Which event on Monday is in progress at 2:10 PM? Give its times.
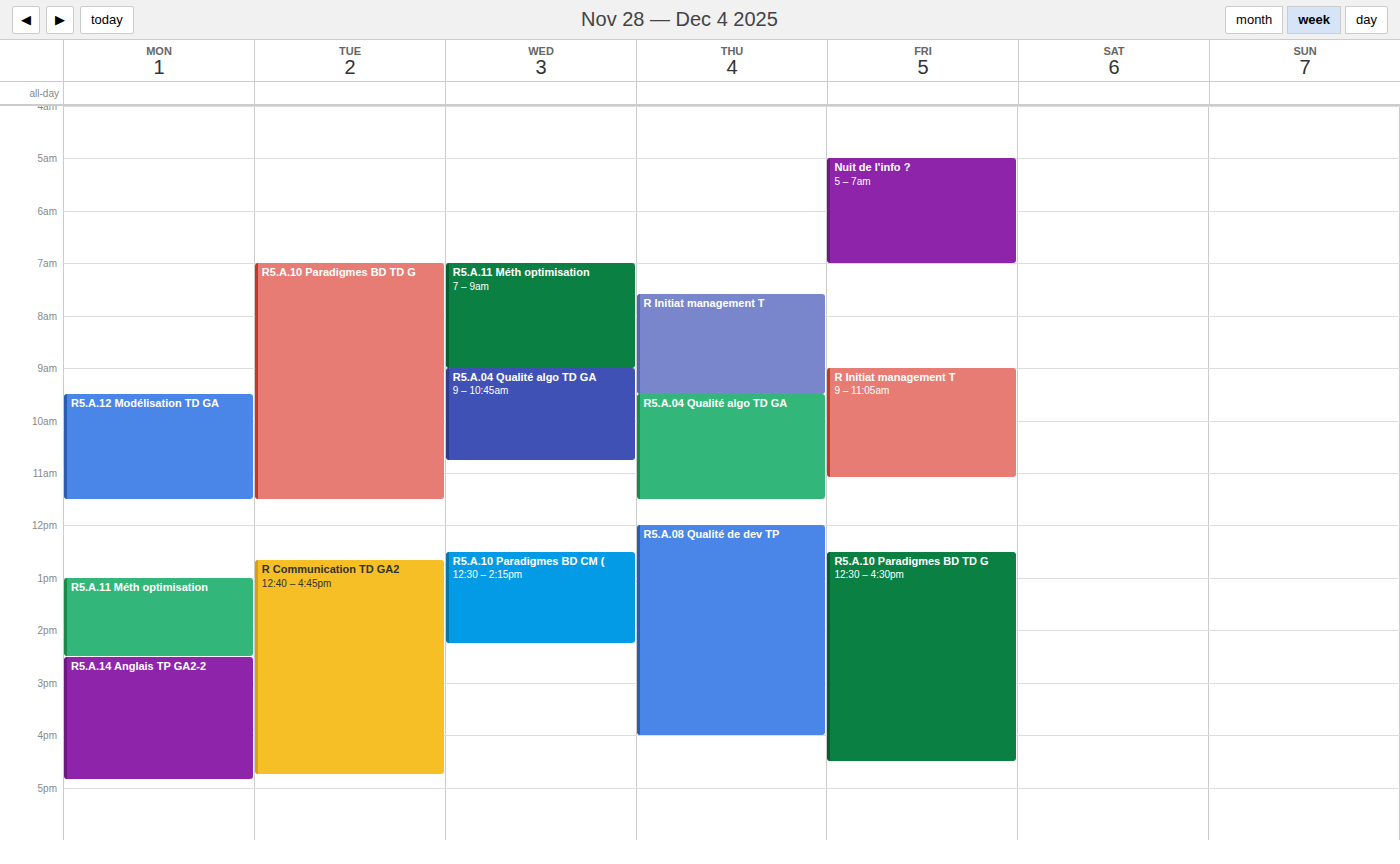
"R5.A.11 Méth optimisation", 1:00 PM to 2:30 PM